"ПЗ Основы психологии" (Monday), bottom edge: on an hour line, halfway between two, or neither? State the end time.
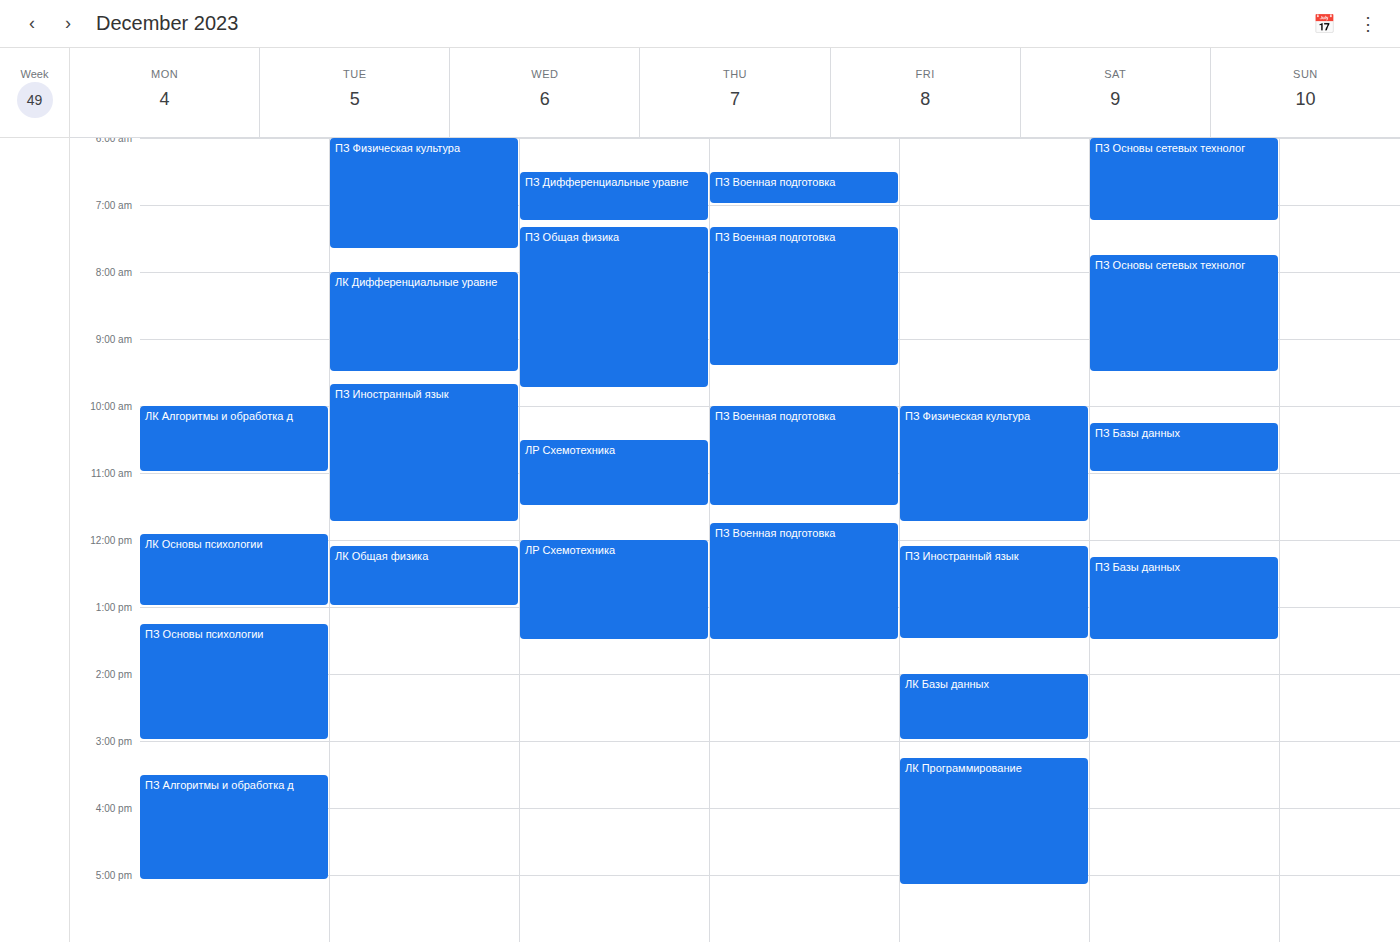
3:00 PM -- exactly on the 3 PM line.